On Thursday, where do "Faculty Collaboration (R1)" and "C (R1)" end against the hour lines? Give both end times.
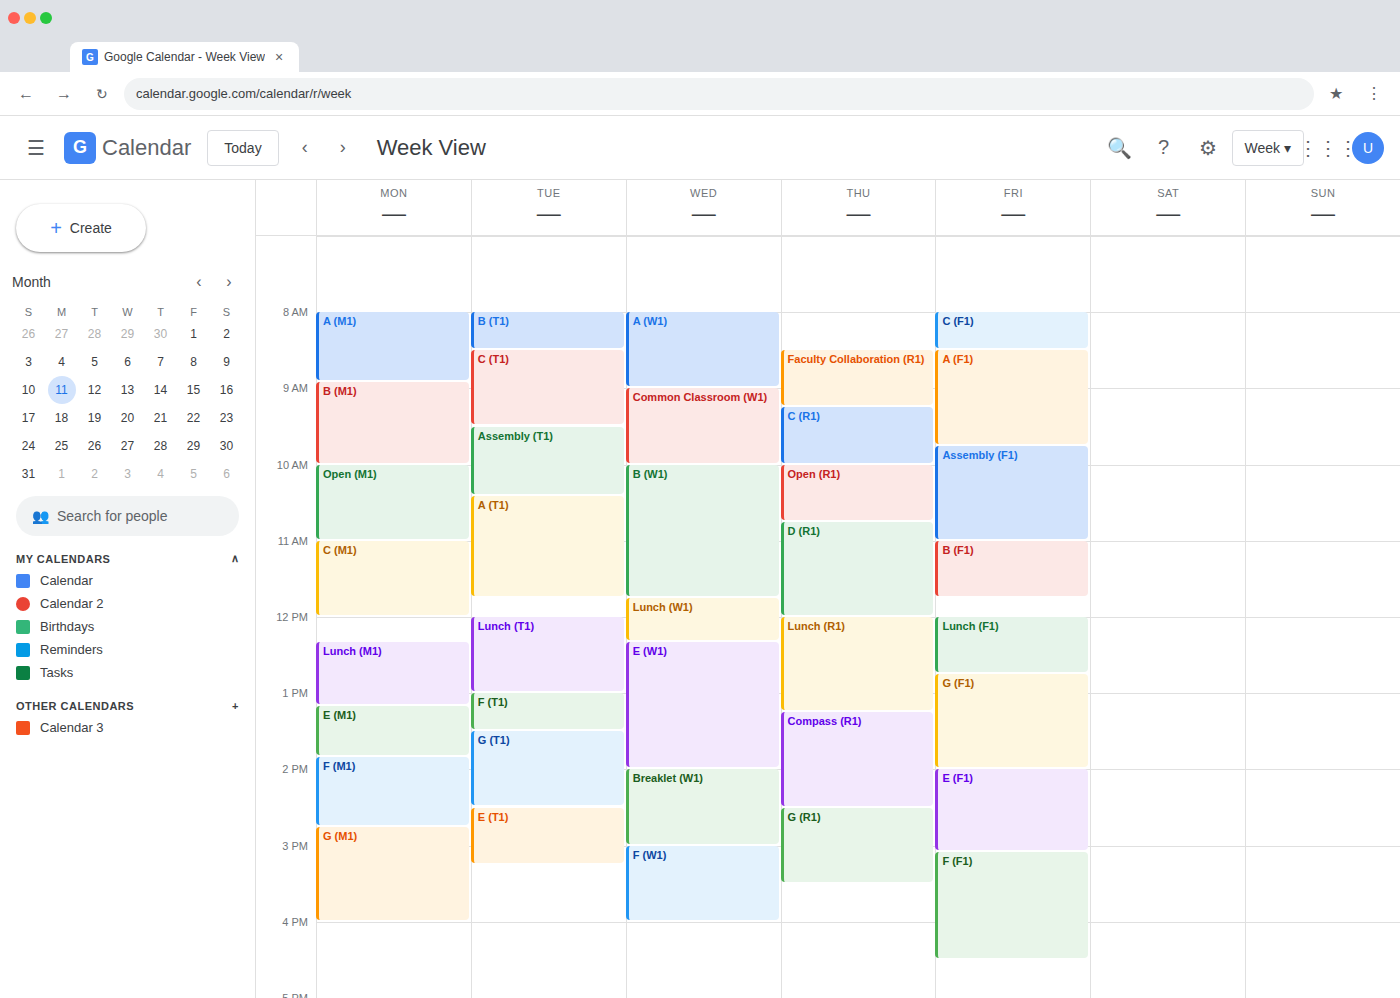
"Faculty Collaboration (R1)": 9:15 AM, neither: a quarter of the way from the 9 AM line to the 10 AM line. "C (R1)": 10:00 AM, exactly on the 10 AM line.